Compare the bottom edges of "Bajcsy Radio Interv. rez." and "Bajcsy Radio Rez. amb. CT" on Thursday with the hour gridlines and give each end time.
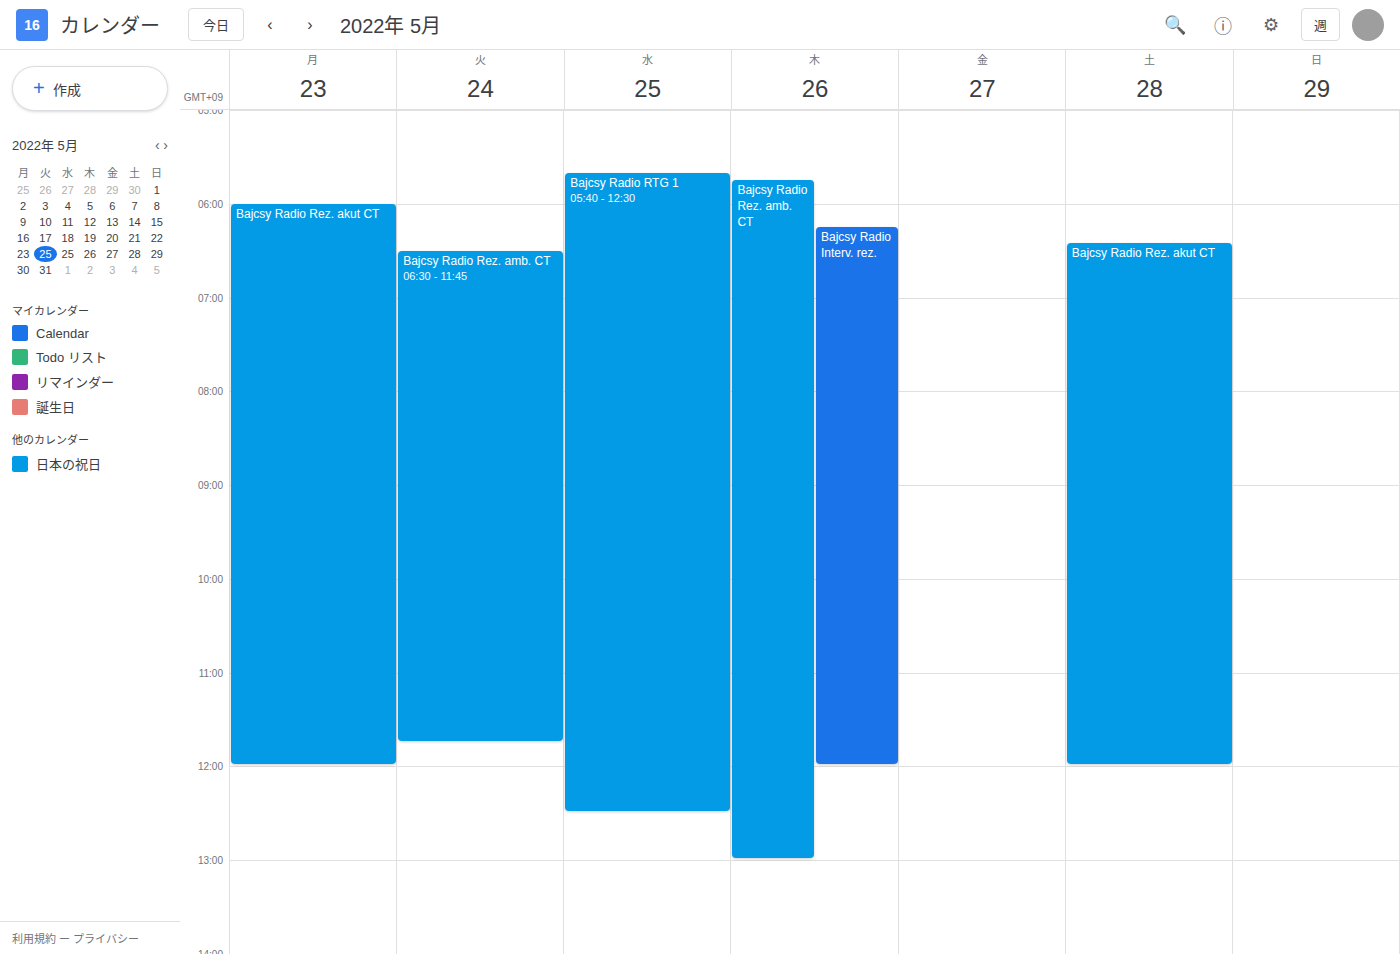
"Bajcsy Radio Interv. rez.": 12:00 PM, exactly on the 12 PM line. "Bajcsy Radio Rez. amb. CT": 1:00 PM, exactly on the 1 PM line.